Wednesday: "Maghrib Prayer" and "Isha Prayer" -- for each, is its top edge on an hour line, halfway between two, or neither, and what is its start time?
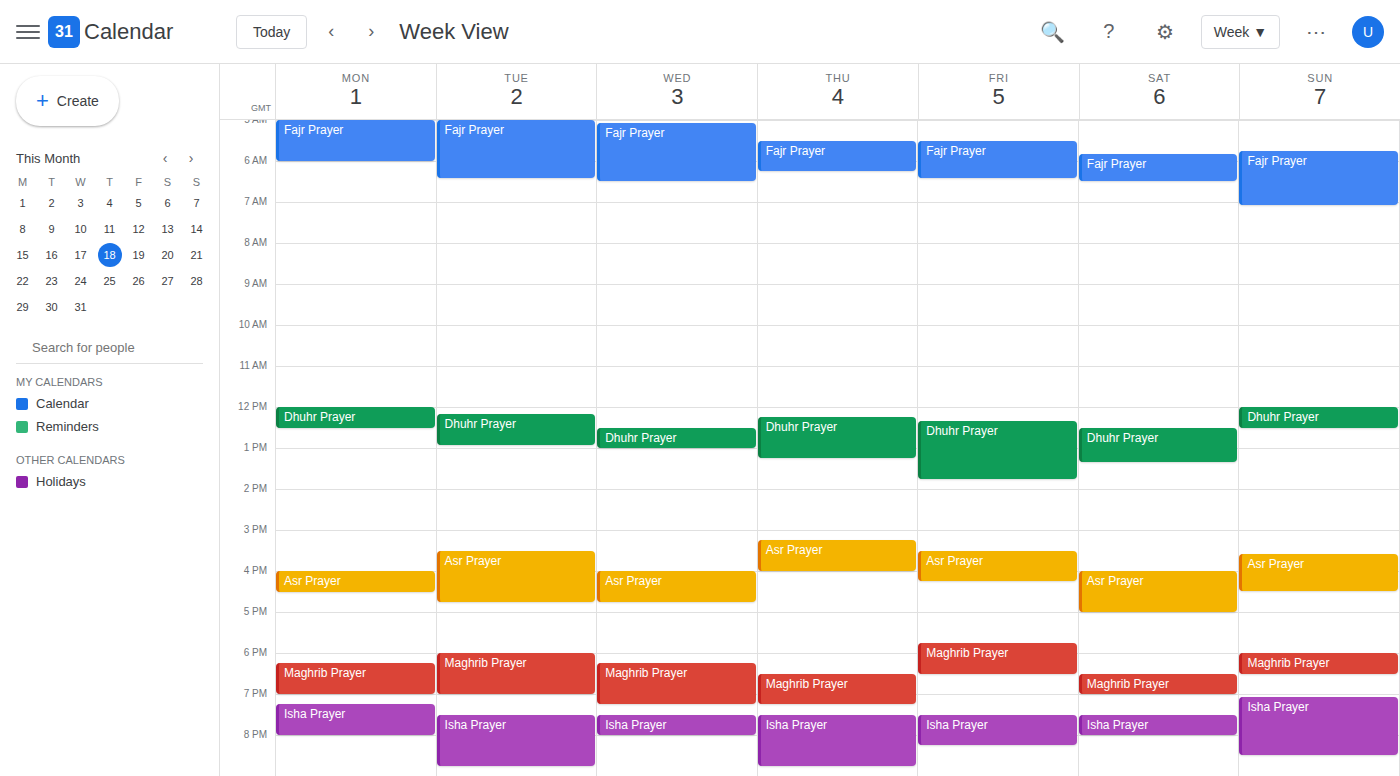
"Maghrib Prayer": 6:15 PM, neither: a quarter of the way from the 6 PM line to the 7 PM line. "Isha Prayer": 7:30 PM, halfway between the 7 PM and 8 PM lines.